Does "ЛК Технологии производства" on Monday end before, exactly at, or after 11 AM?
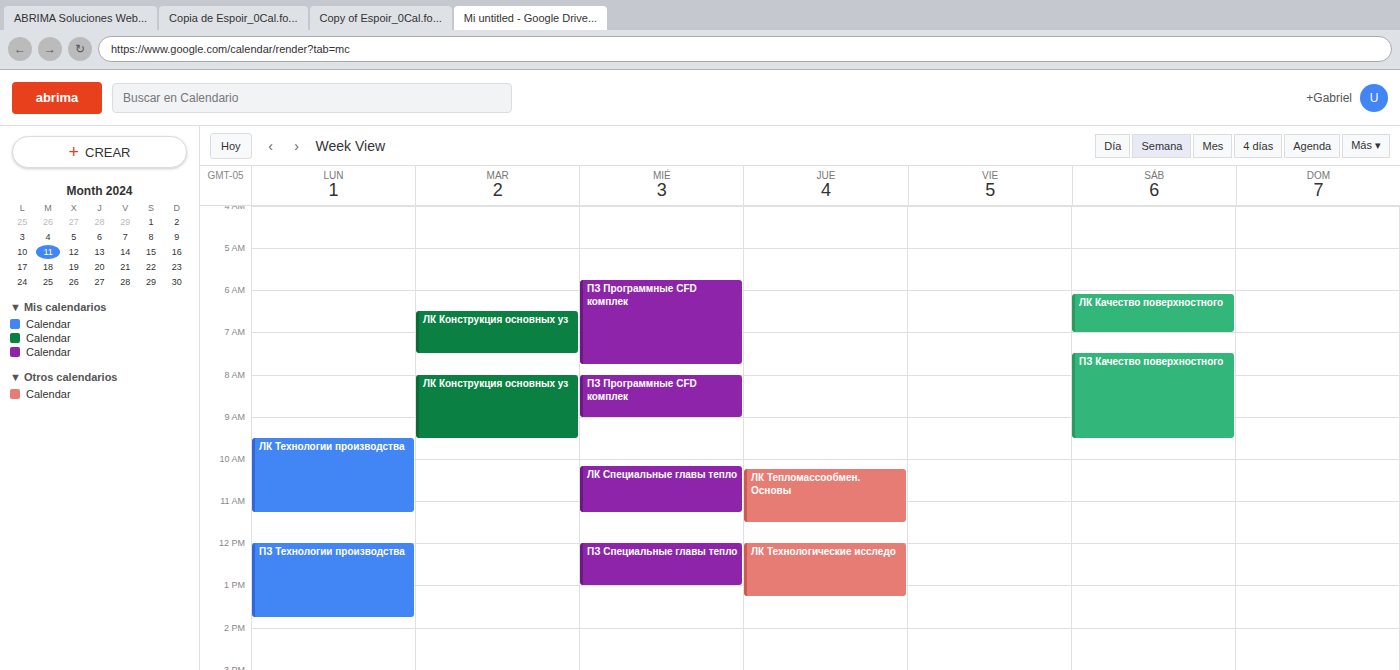
11:15 AM -- after 11 AM, 15 minutes below the 11 AM line.